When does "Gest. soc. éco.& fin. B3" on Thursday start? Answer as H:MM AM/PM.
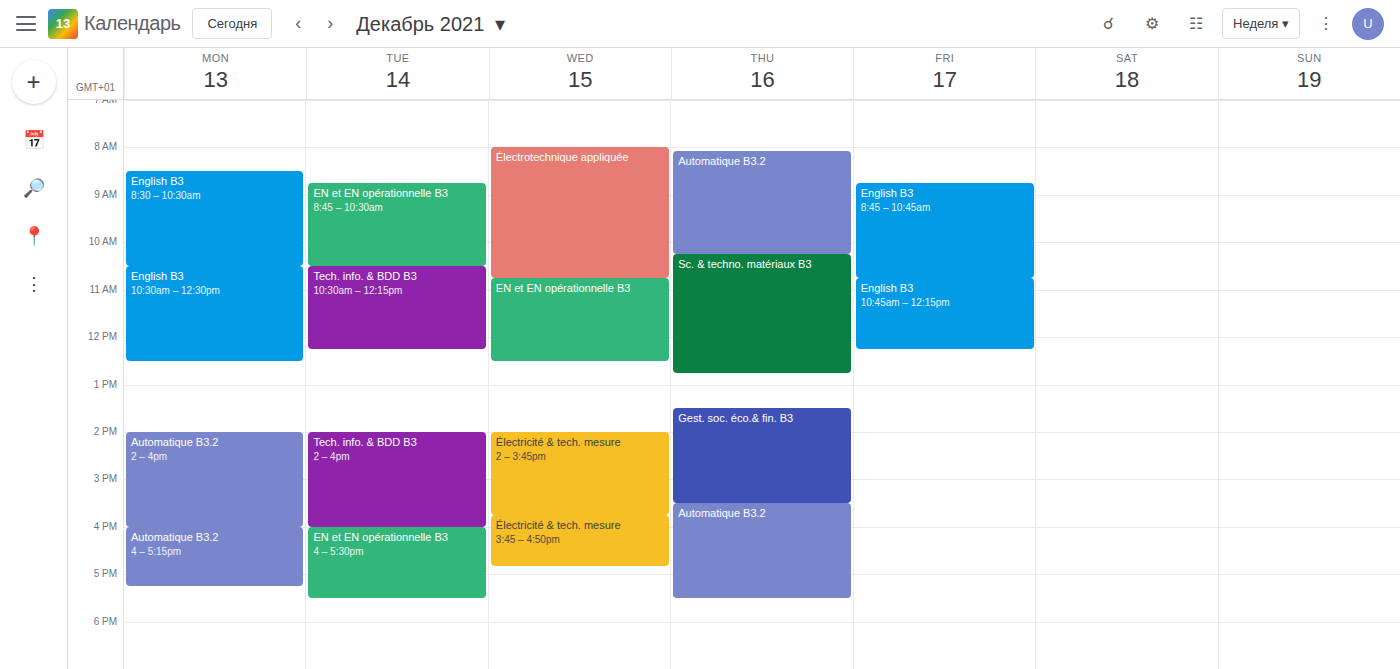
1:30 PM